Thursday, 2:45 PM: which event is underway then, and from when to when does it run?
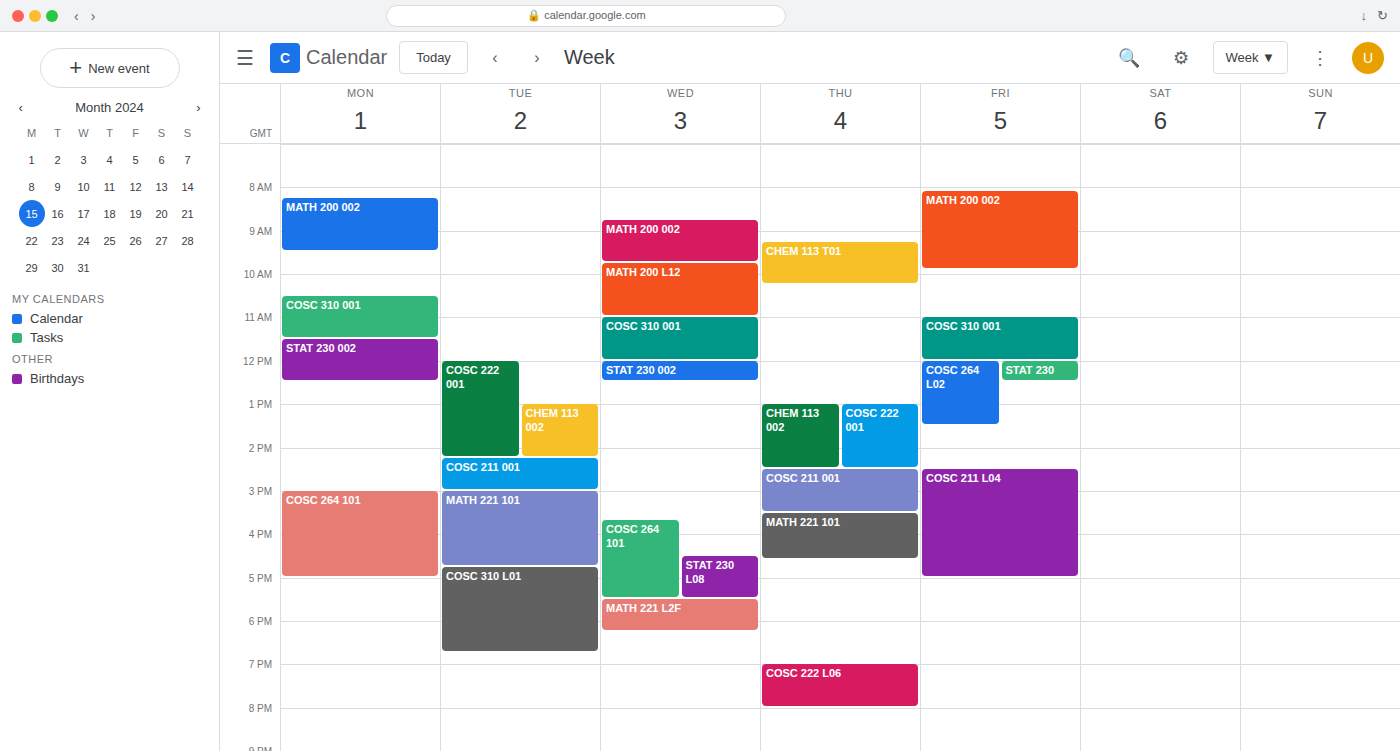
"COSC 211 001", 2:30 PM to 3:30 PM